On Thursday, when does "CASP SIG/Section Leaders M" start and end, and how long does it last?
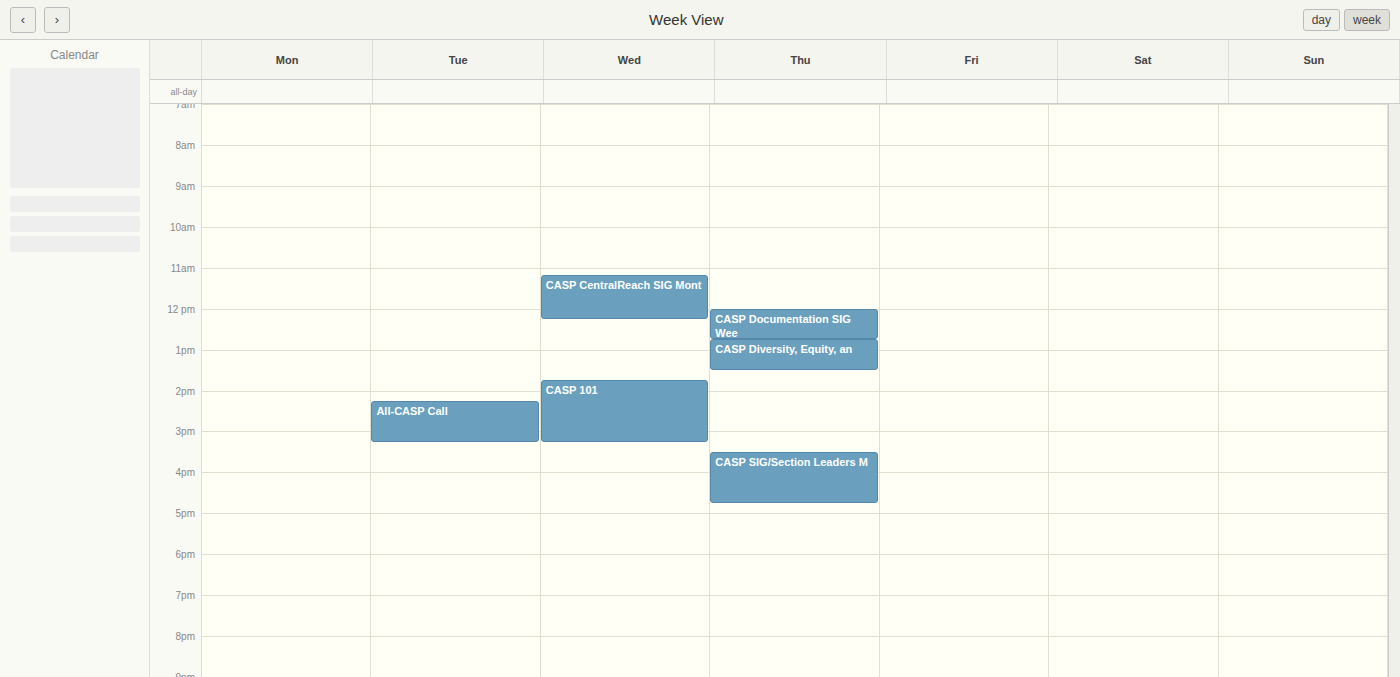
15:30 to 16:45, 1 hour 15 minutes